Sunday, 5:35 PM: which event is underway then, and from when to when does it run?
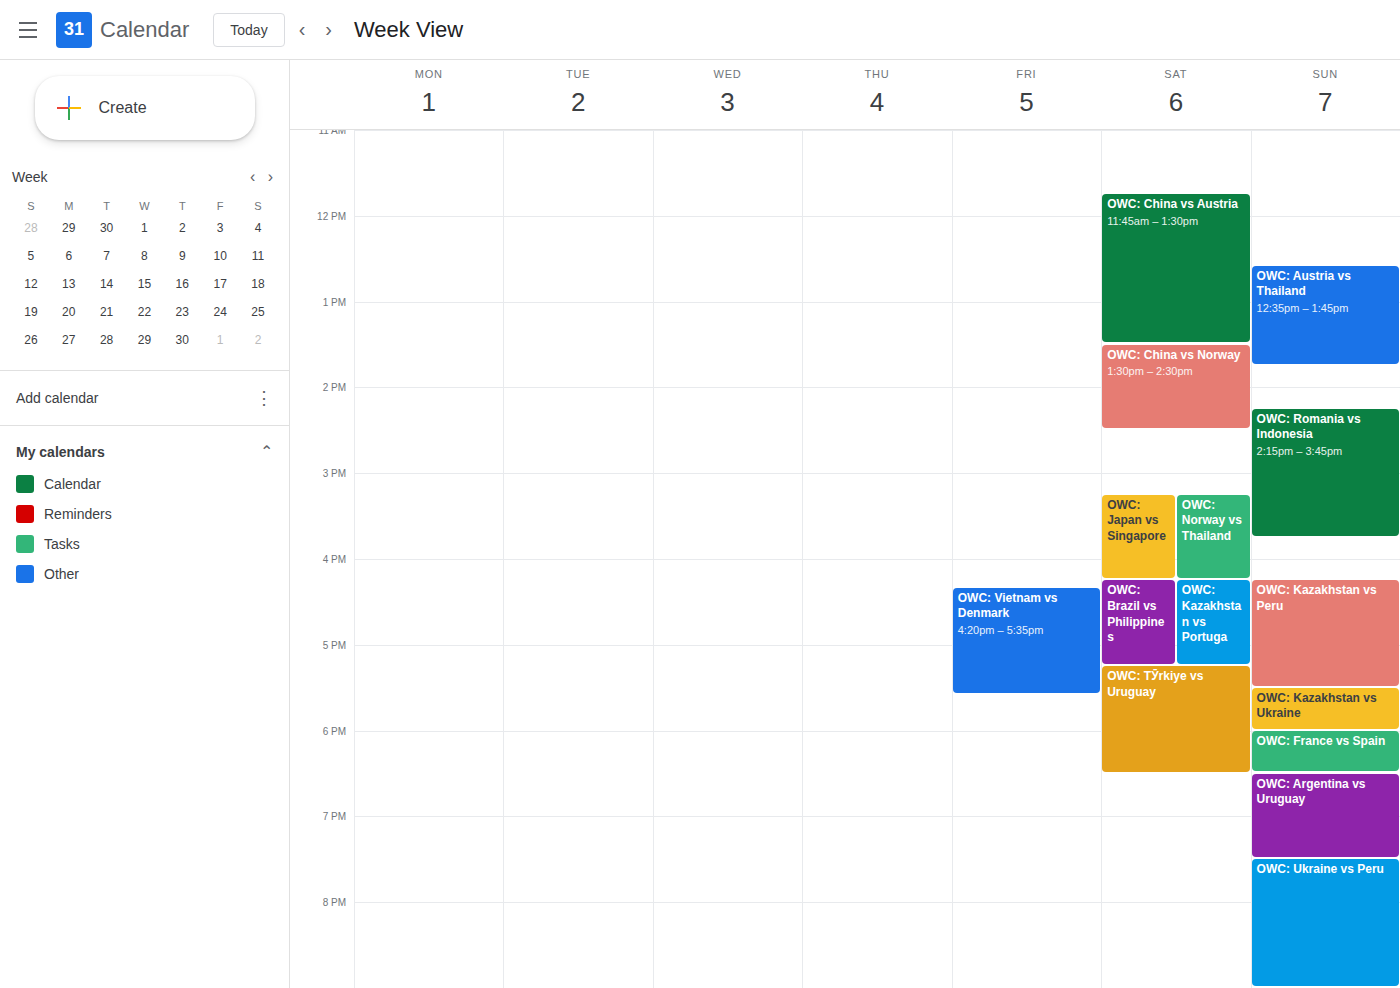
"OWC: Kazakhstan vs Ukraine", 5:30 PM to 6:00 PM